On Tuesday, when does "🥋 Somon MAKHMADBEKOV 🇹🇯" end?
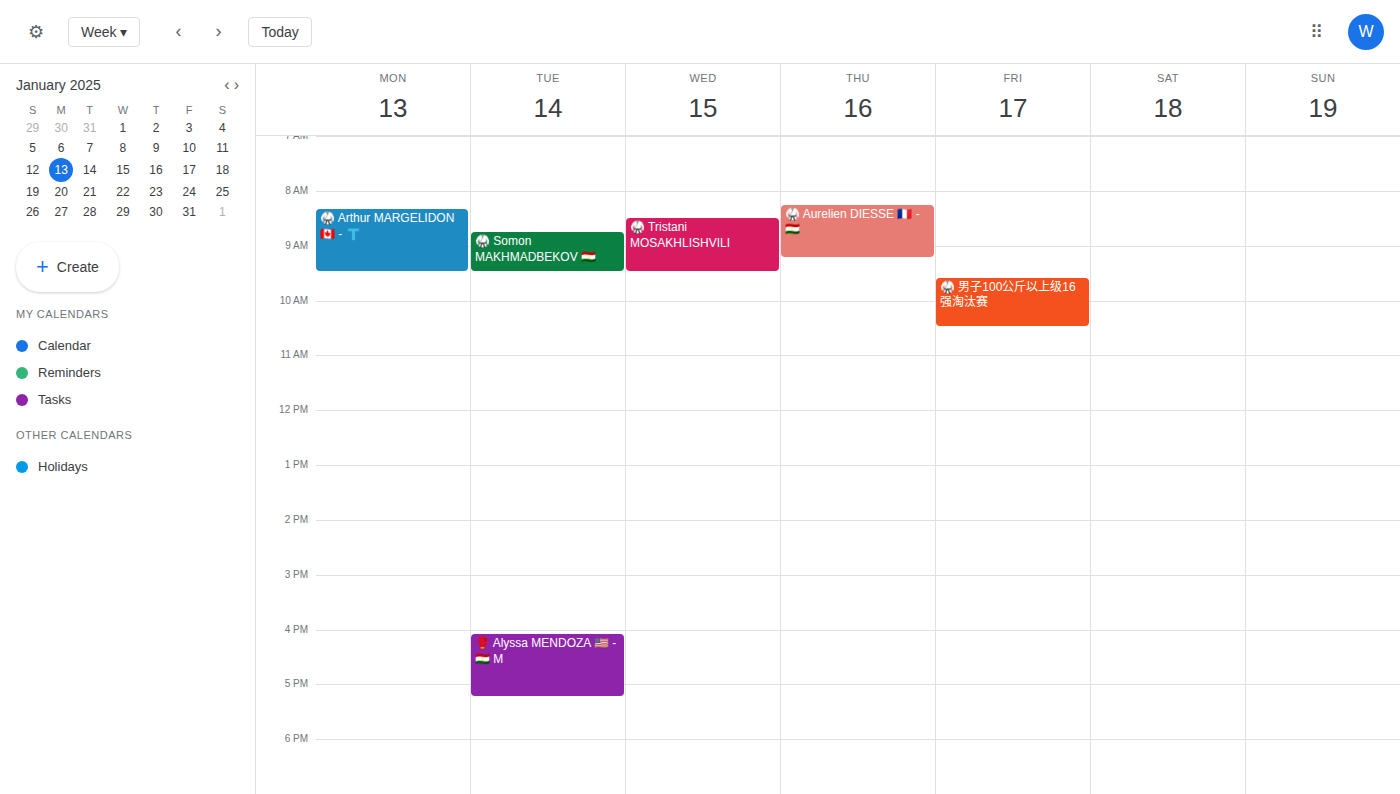
9:30 AM